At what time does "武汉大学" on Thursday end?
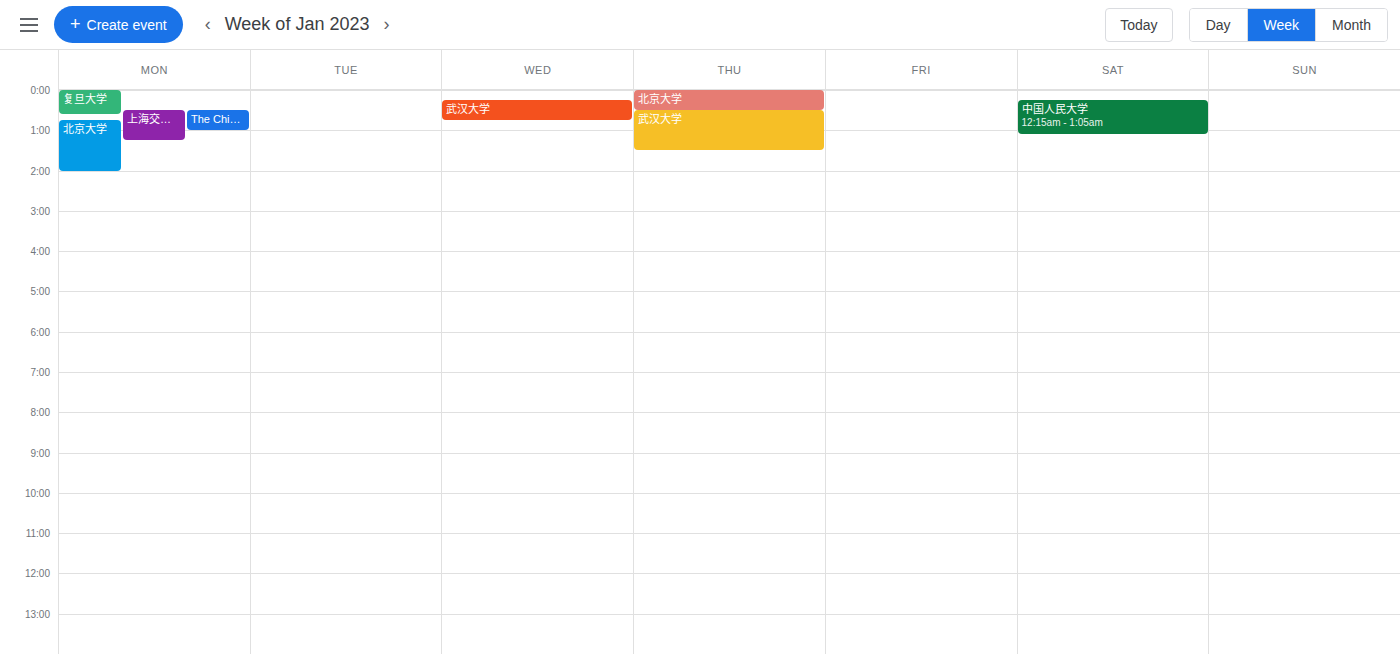
1:30 AM